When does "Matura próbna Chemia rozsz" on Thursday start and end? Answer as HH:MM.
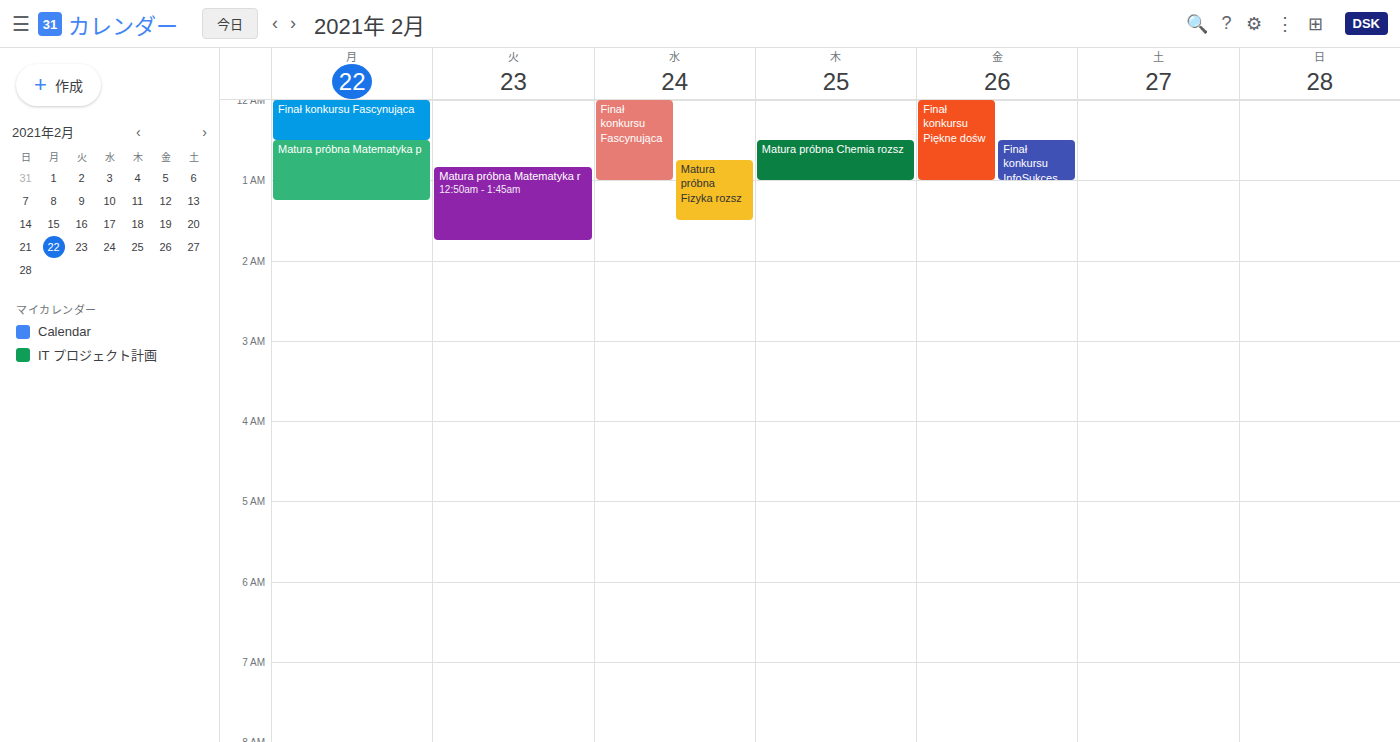
00:30 to 01:00